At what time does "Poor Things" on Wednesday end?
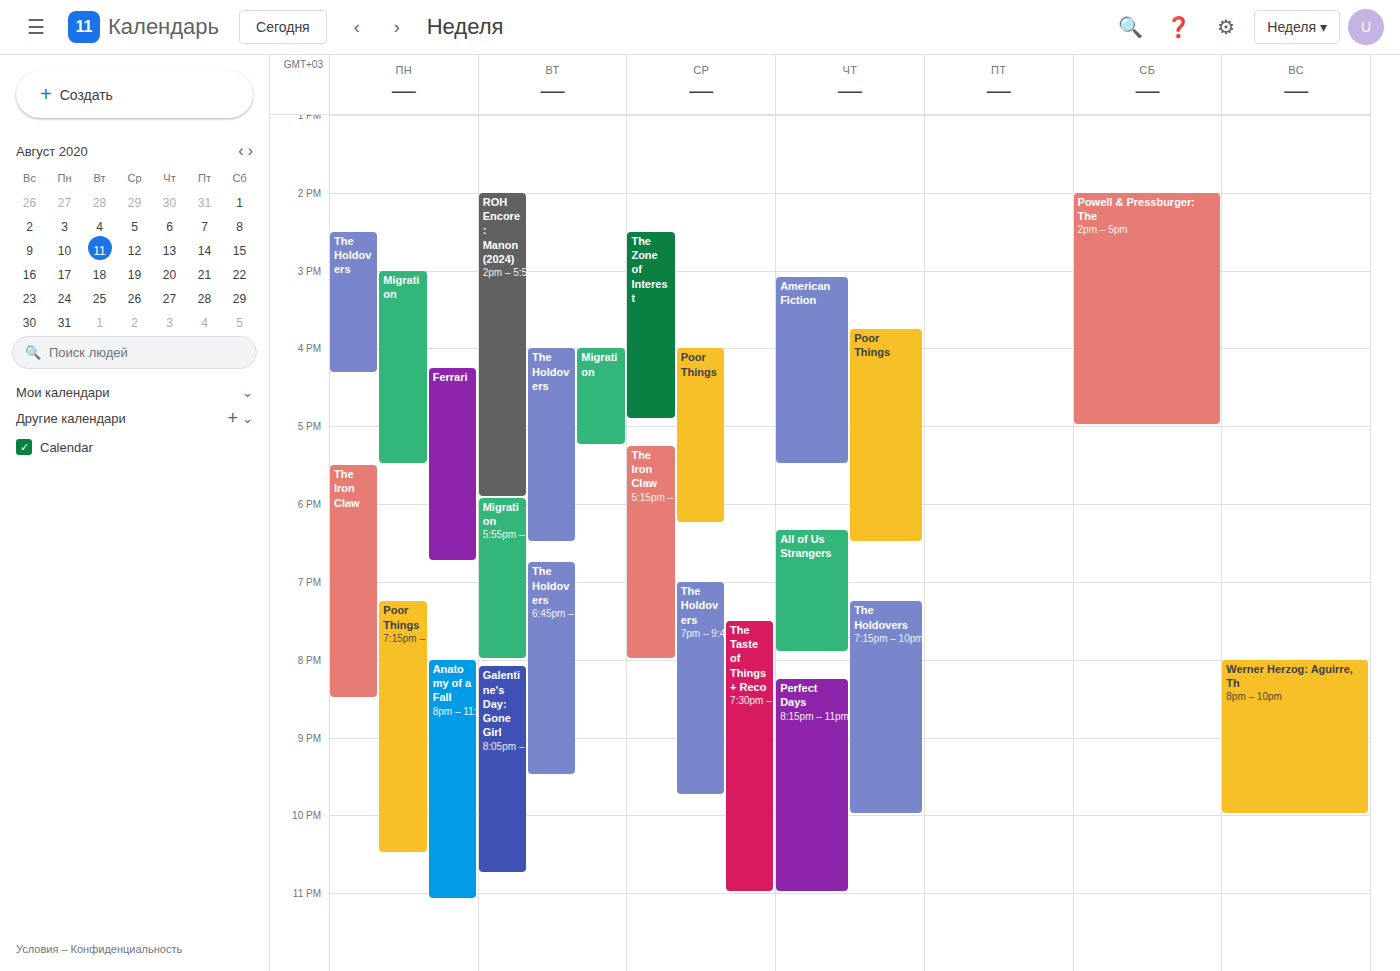
18:15